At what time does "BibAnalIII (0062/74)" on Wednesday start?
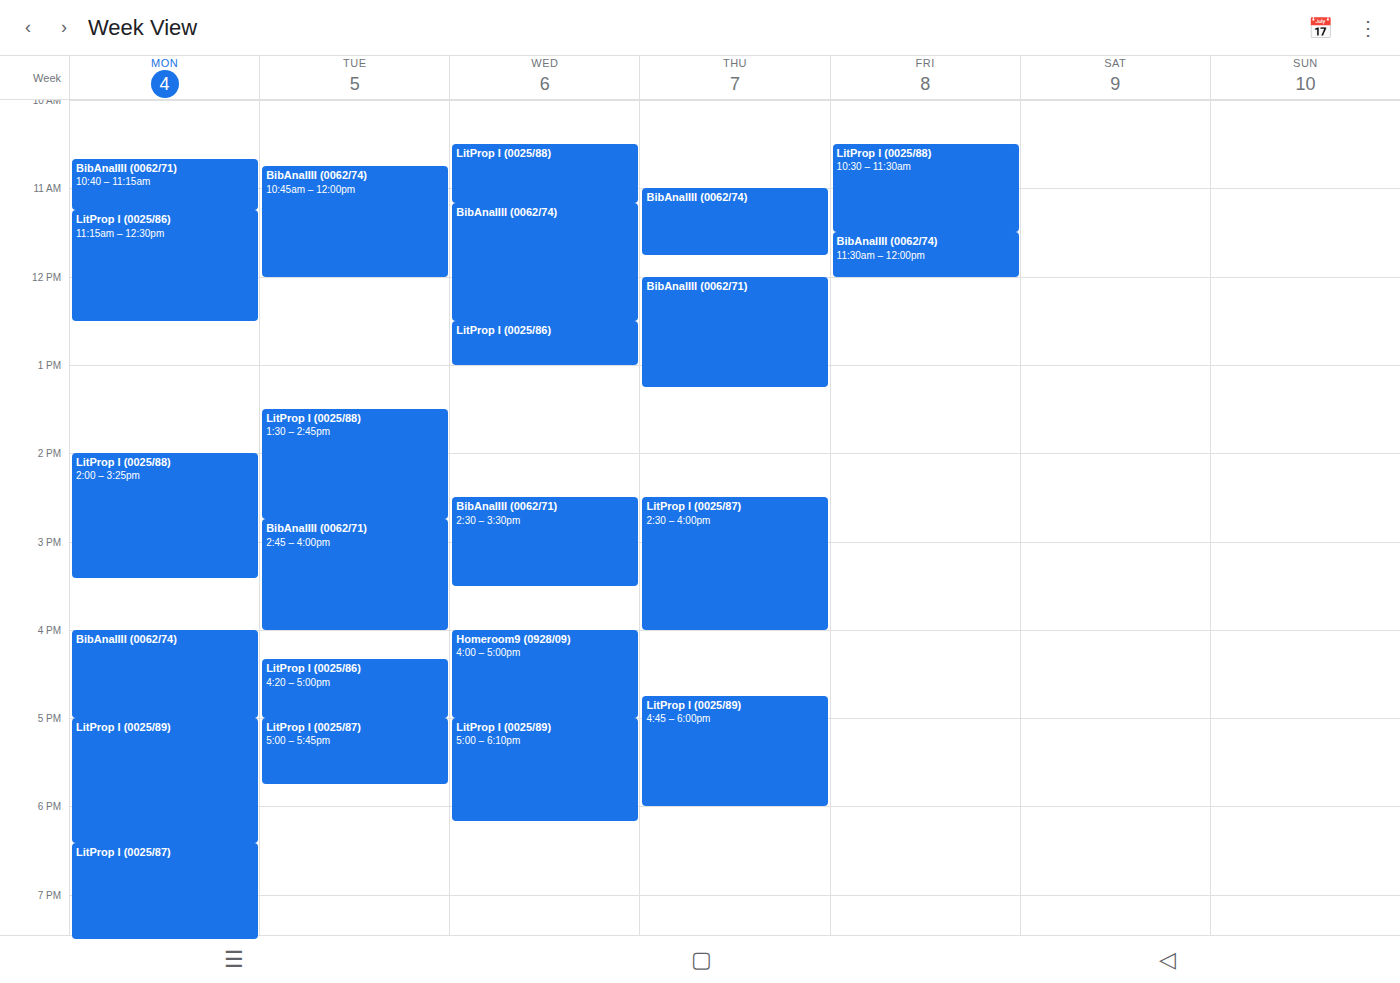
11:10 AM